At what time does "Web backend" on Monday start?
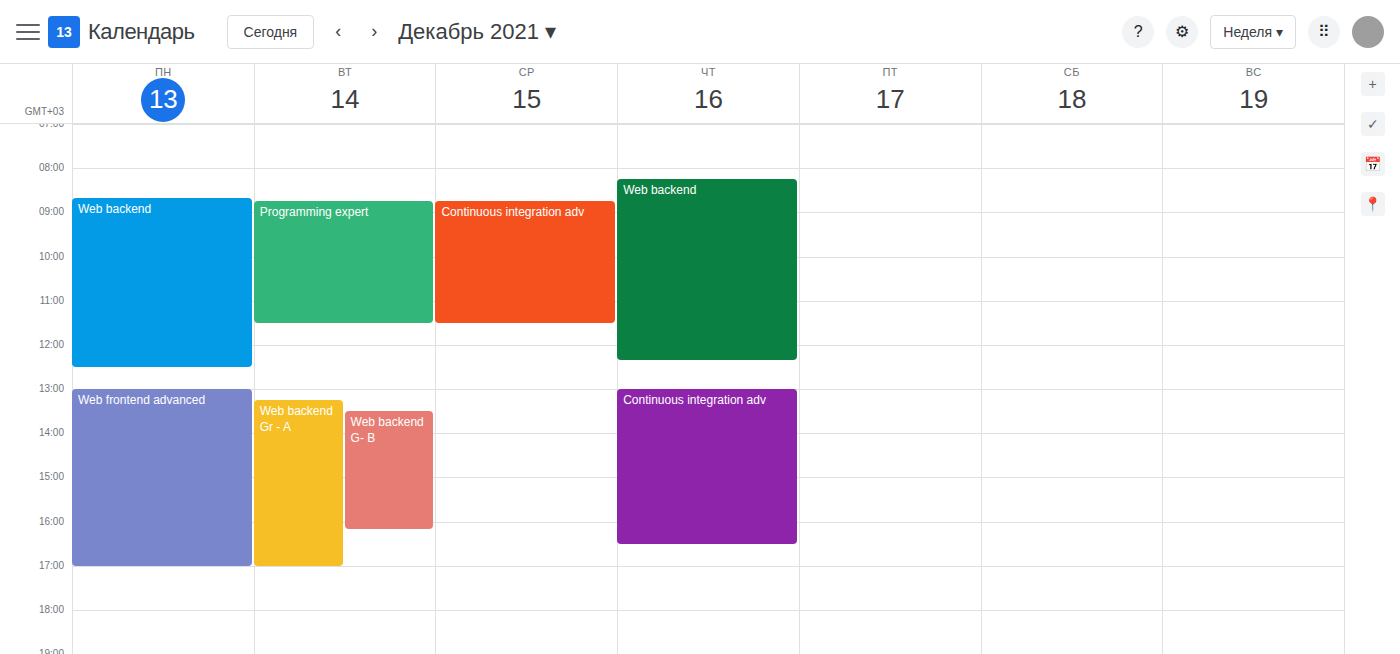
8:40 AM